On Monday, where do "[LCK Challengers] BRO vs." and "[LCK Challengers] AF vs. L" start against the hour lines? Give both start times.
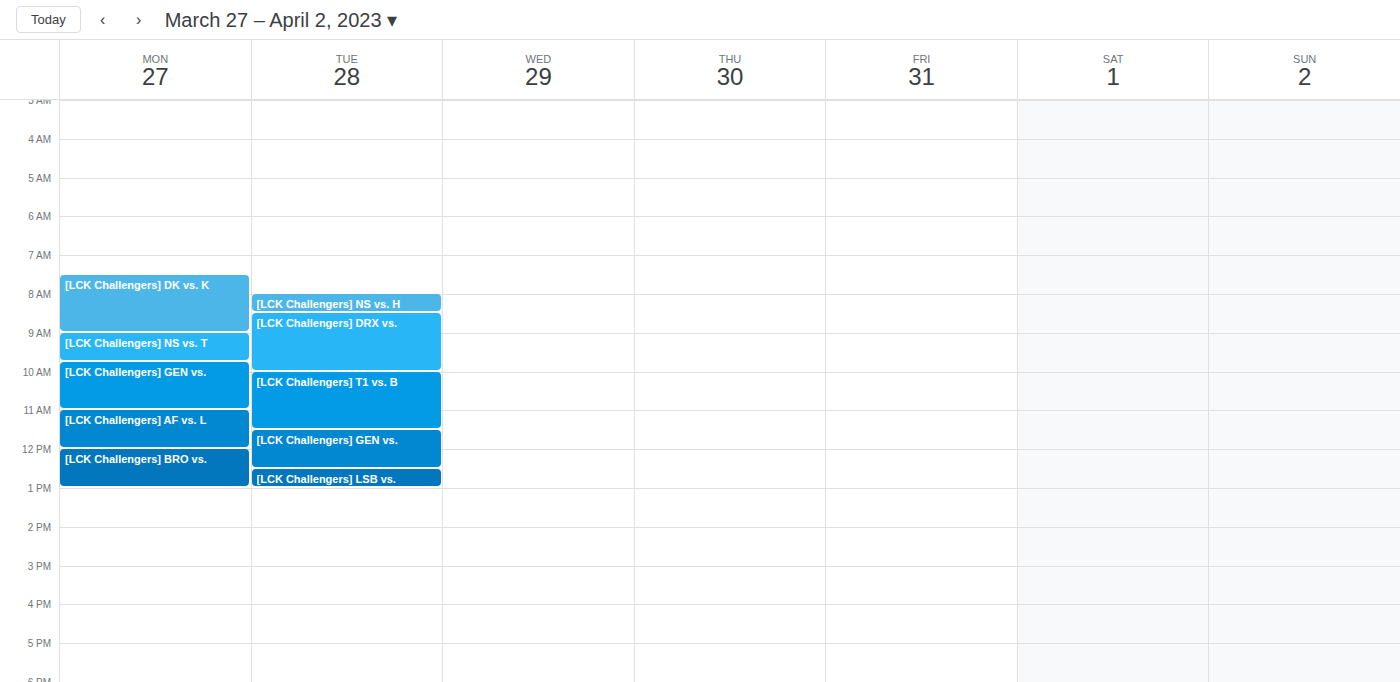
"[LCK Challengers] BRO vs.": 12:00 PM, exactly on the 12 PM line. "[LCK Challengers] AF vs. L": 11:00 AM, exactly on the 11 AM line.